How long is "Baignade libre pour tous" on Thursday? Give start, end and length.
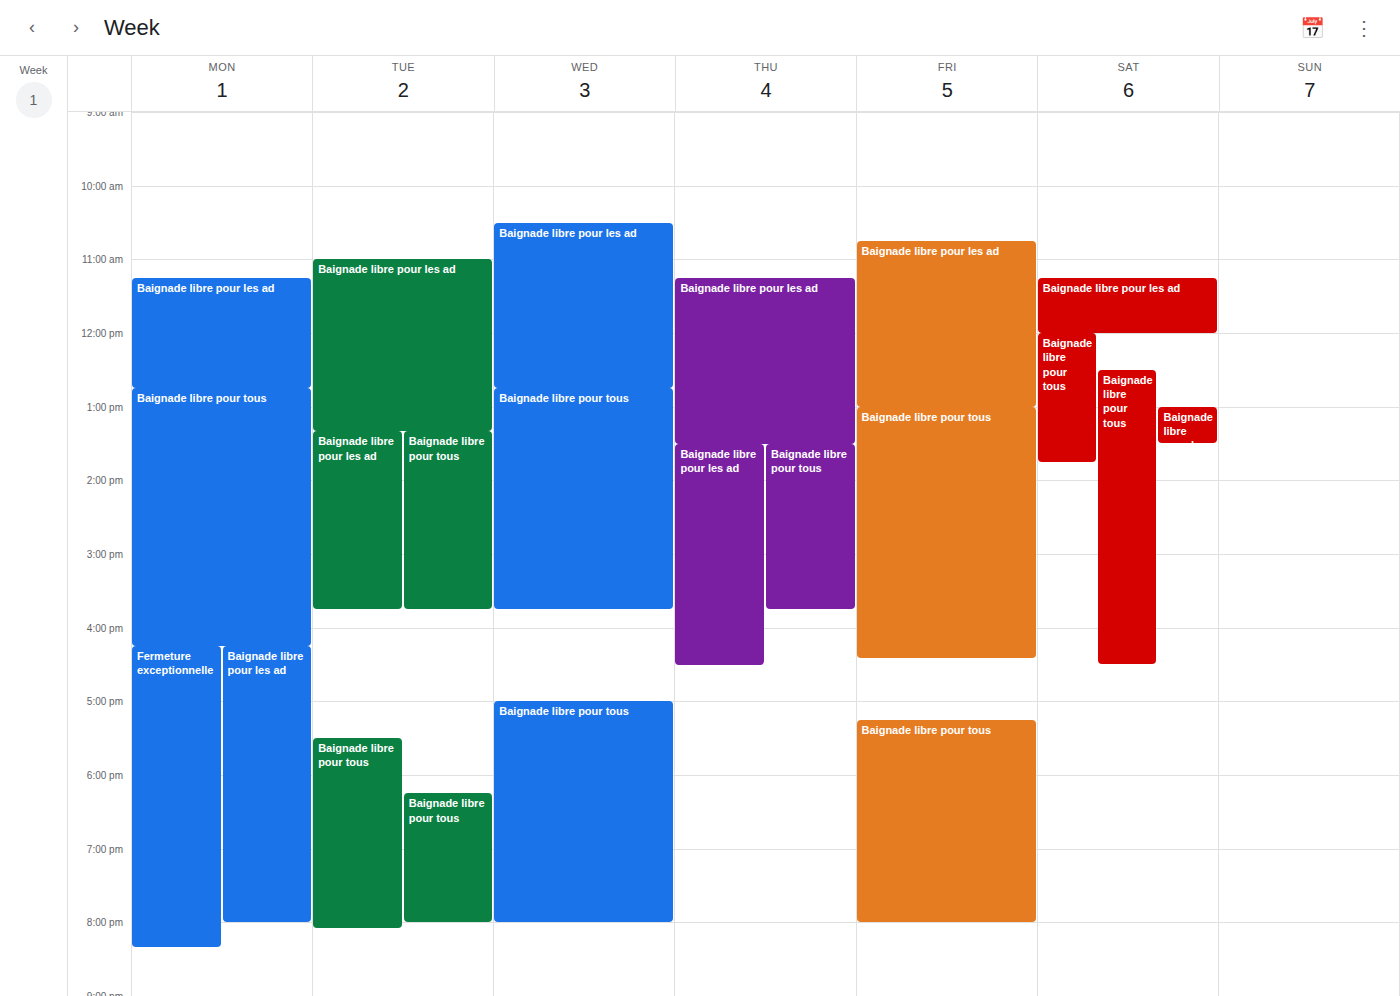
1:30 PM to 3:45 PM, 2 hours 15 minutes